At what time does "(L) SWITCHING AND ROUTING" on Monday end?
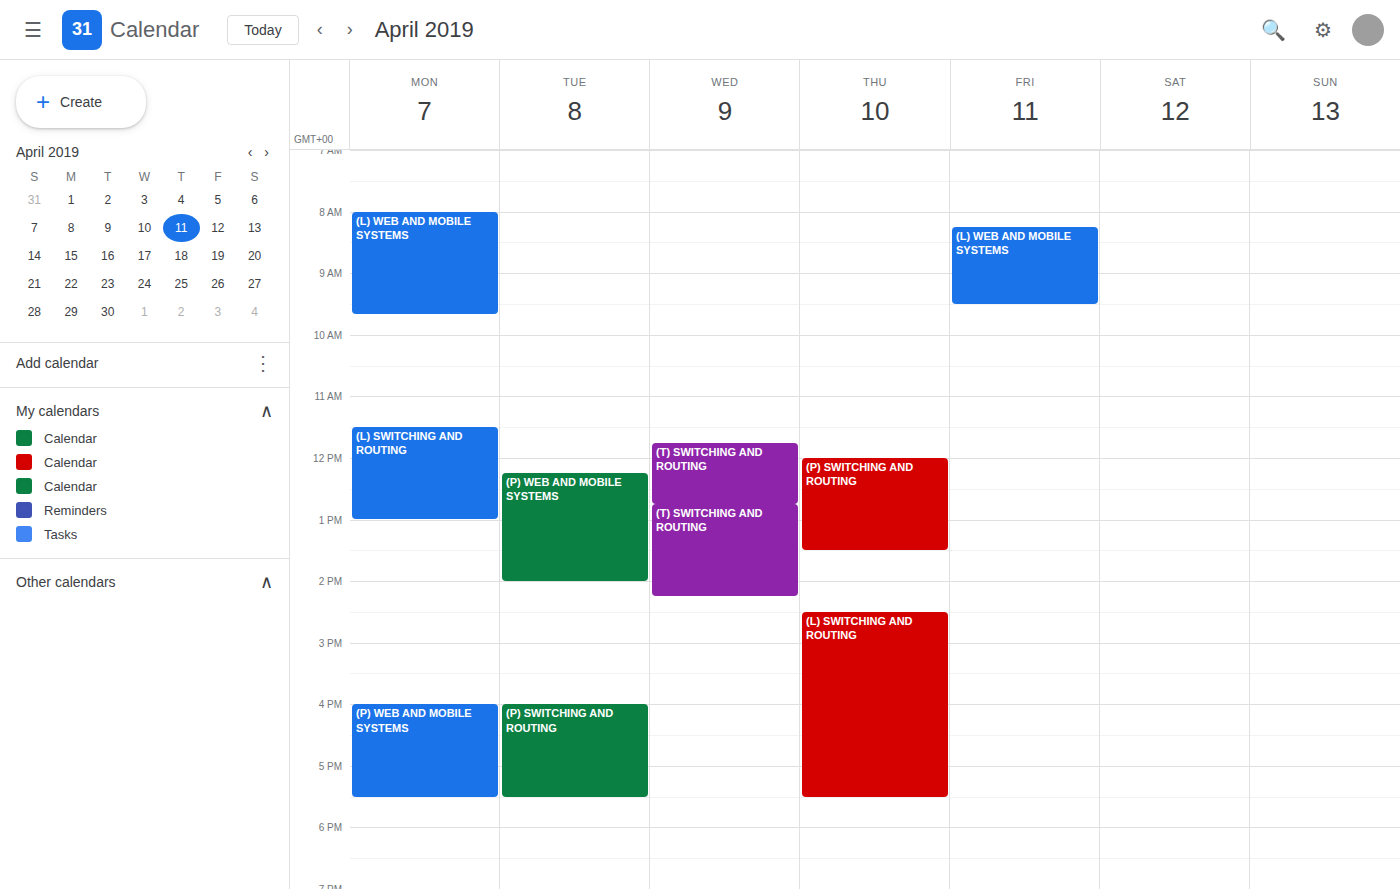
1:00 PM